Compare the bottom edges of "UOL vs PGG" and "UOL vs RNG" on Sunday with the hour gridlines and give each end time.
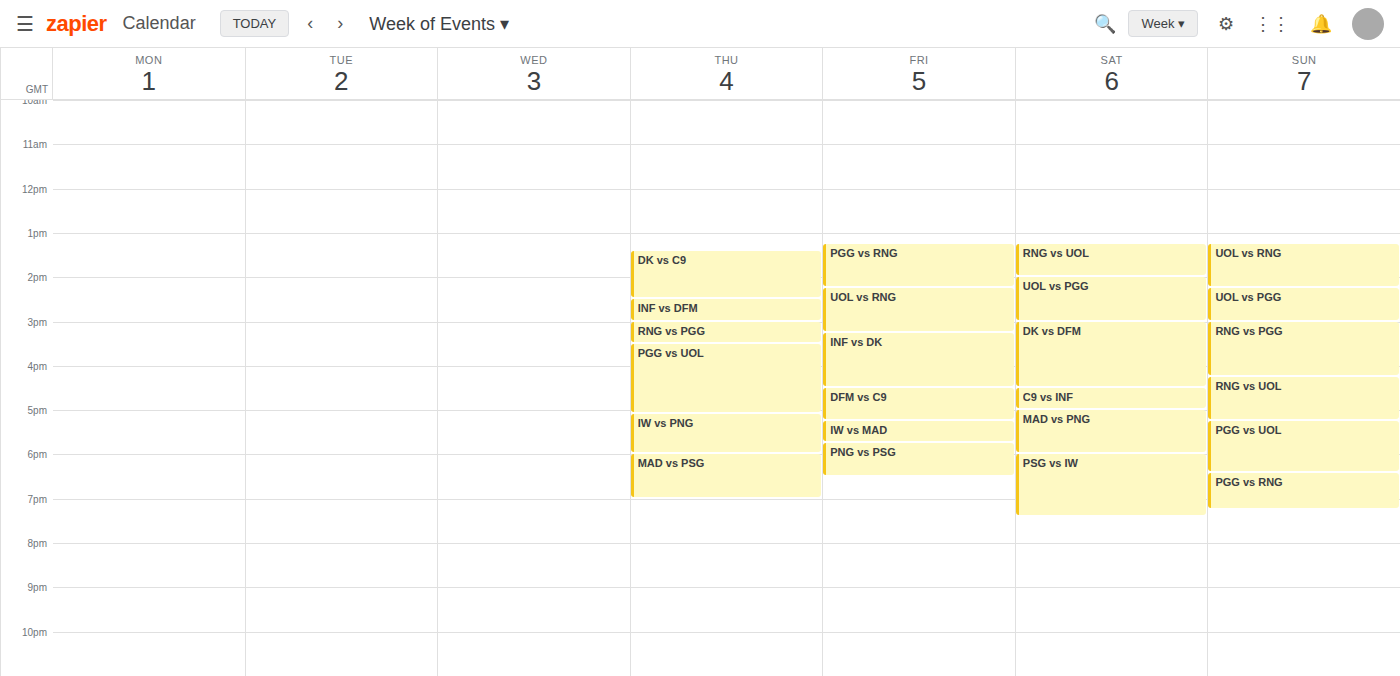
"UOL vs PGG": 3:00 PM, exactly on the 3 PM line. "UOL vs RNG": 2:15 PM, neither: a quarter of the way from the 2 PM line to the 3 PM line.